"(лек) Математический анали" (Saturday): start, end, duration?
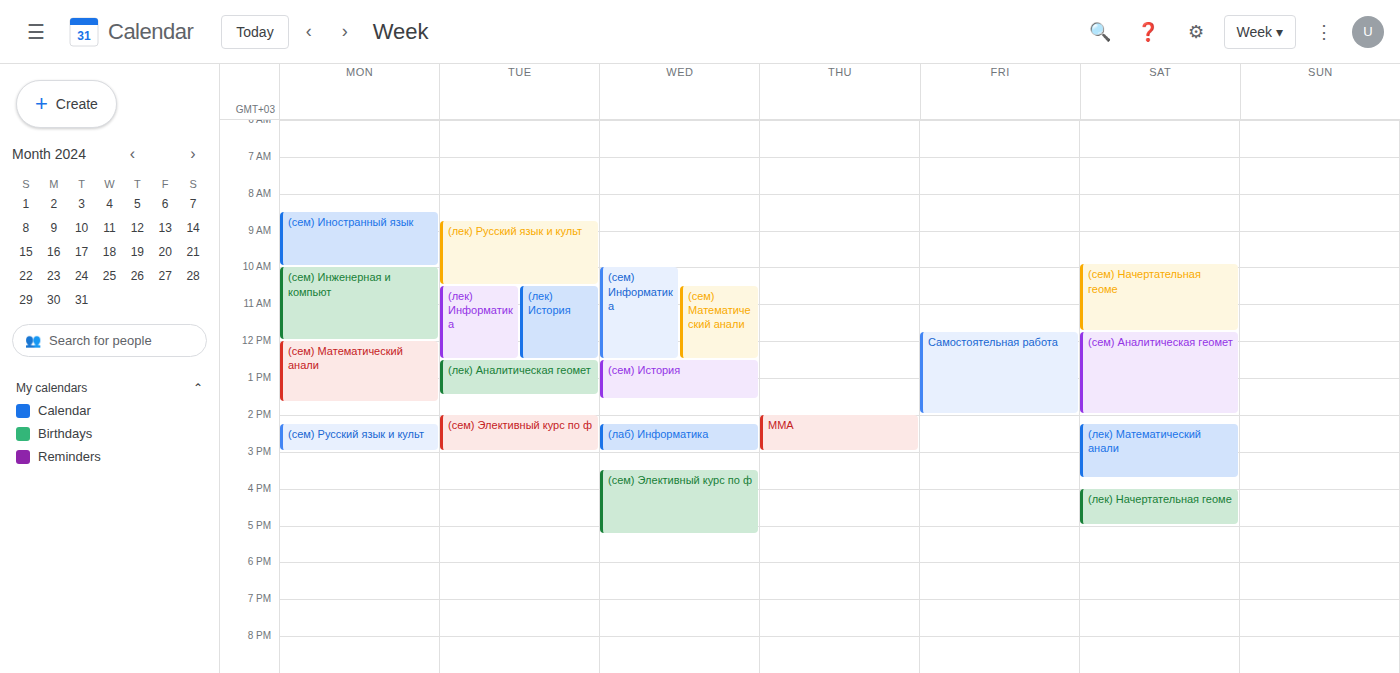
14:15 to 15:45, 1 hour 30 minutes